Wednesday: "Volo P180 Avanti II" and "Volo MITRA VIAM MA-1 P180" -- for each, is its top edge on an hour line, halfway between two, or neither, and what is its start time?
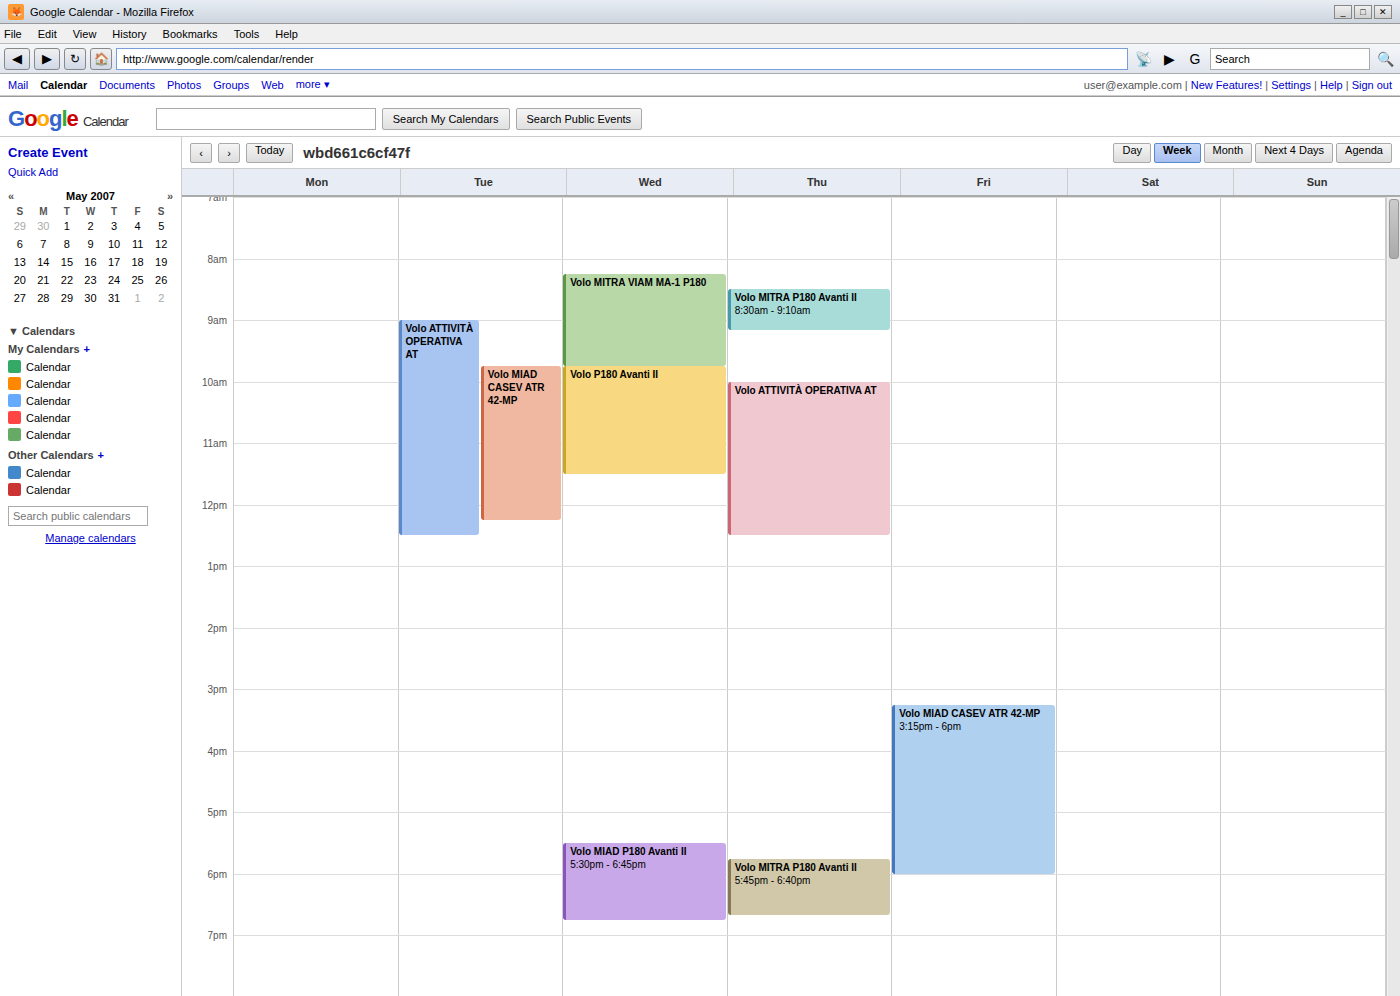
"Volo P180 Avanti II": 9:45 AM, neither: three quarters of the way from the 9 AM line to the 10 AM line. "Volo MITRA VIAM MA-1 P180": 8:15 AM, neither: a quarter of the way from the 8 AM line to the 9 AM line.